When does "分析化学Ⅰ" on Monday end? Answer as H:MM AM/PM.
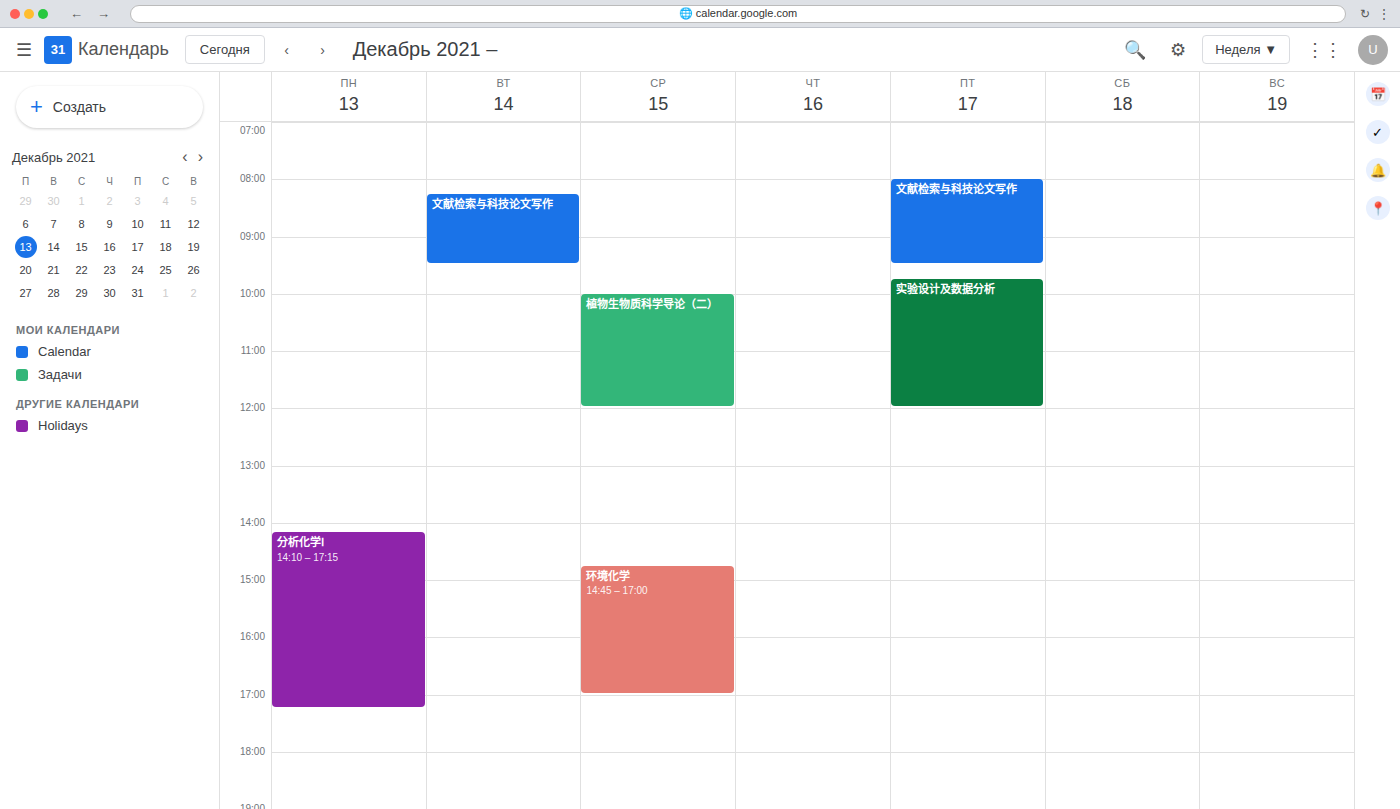
5:15 PM